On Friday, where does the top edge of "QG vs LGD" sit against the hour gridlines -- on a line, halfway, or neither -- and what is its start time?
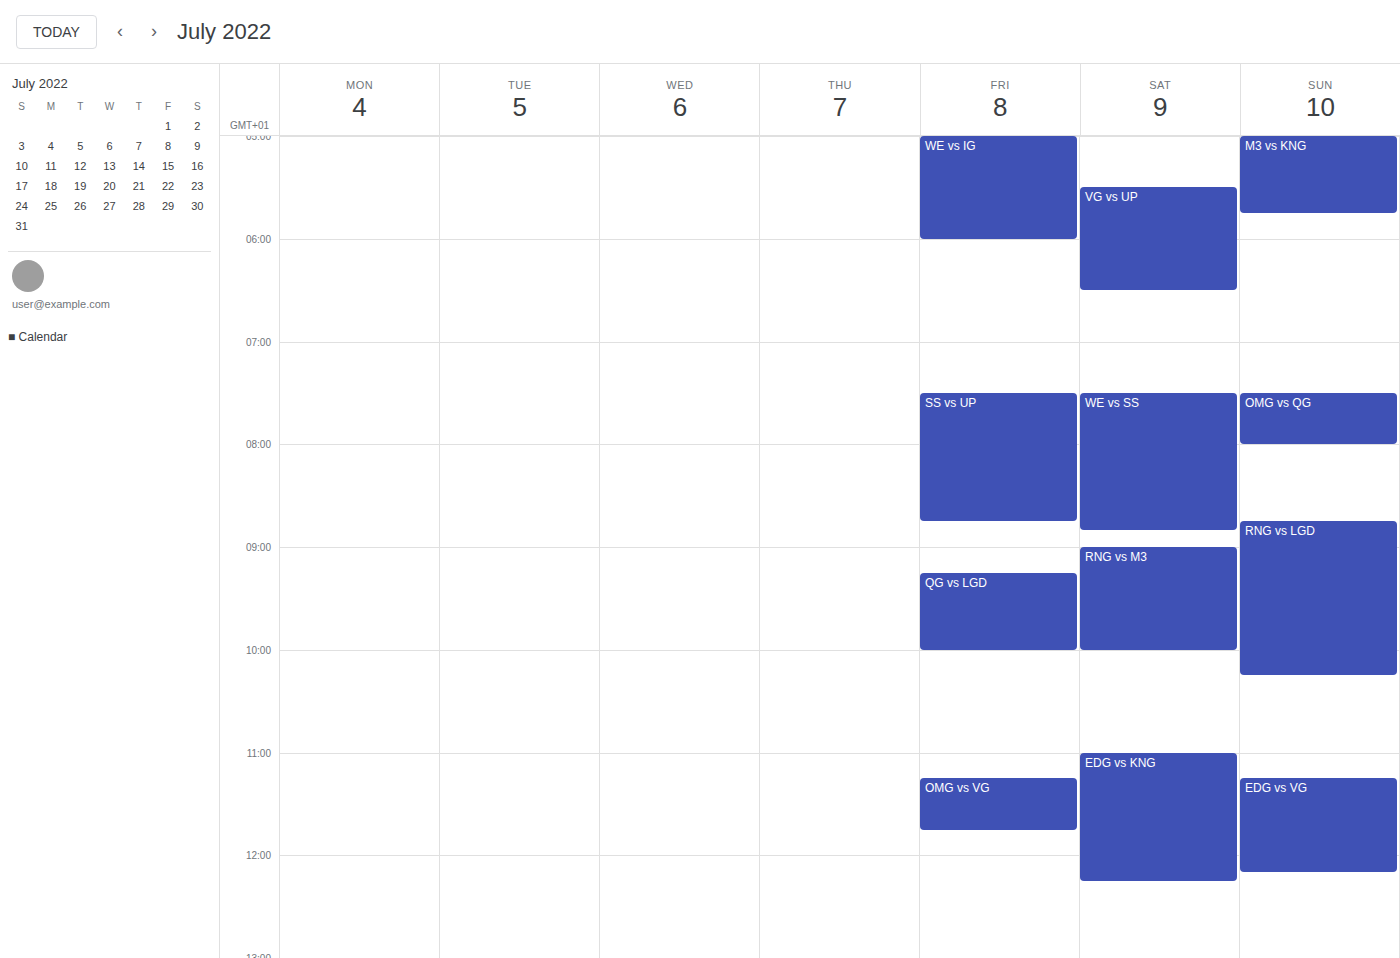
9:15 AM -- neither: a quarter of the way from the 9 AM line to the 10 AM line.